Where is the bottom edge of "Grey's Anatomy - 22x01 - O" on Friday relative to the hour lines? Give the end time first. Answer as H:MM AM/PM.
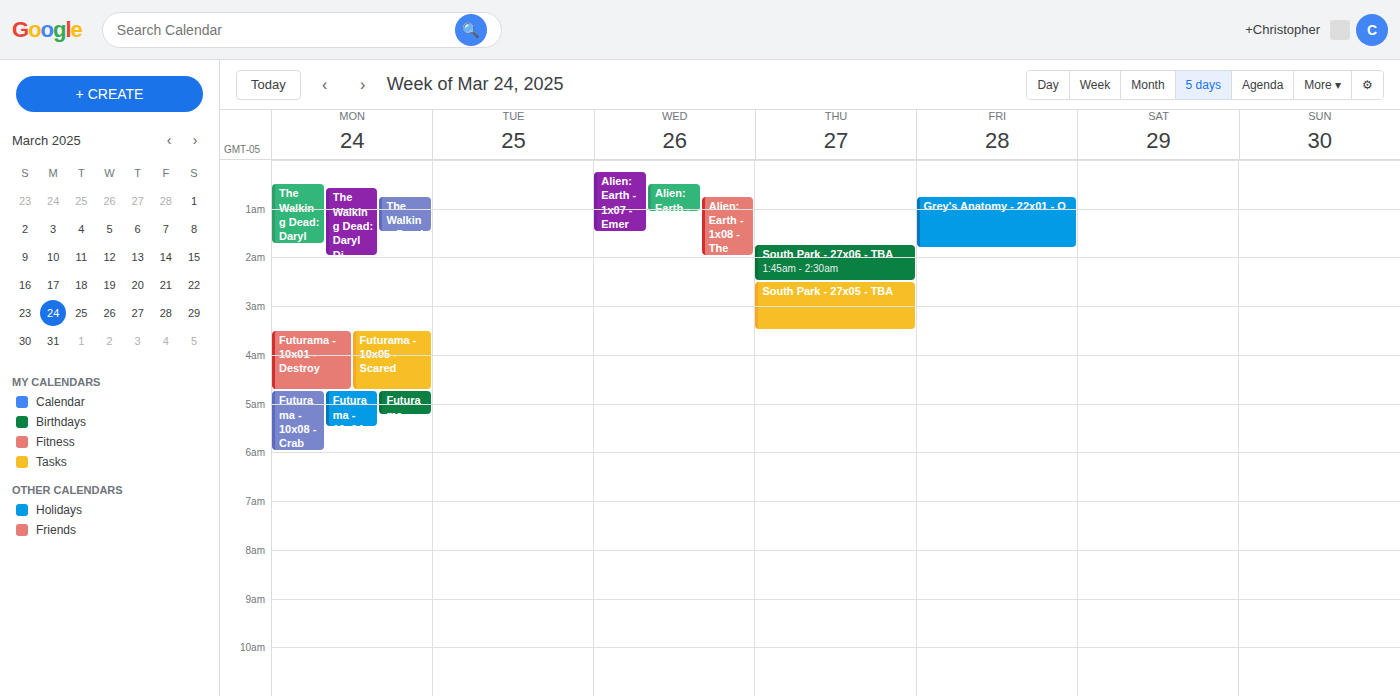
1:50 AM -- neither: 50 minutes below the 1 AM line and 10 minutes above the 2 AM line.